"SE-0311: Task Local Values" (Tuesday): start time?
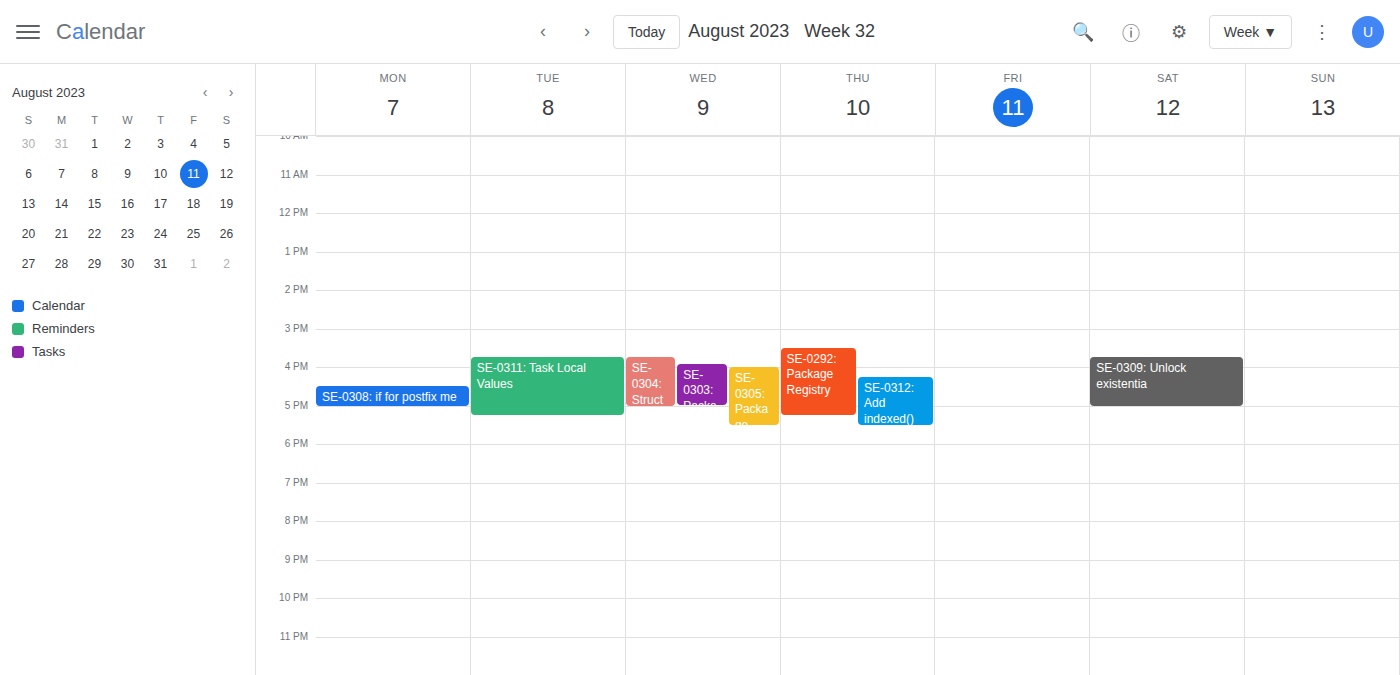
3:45 PM